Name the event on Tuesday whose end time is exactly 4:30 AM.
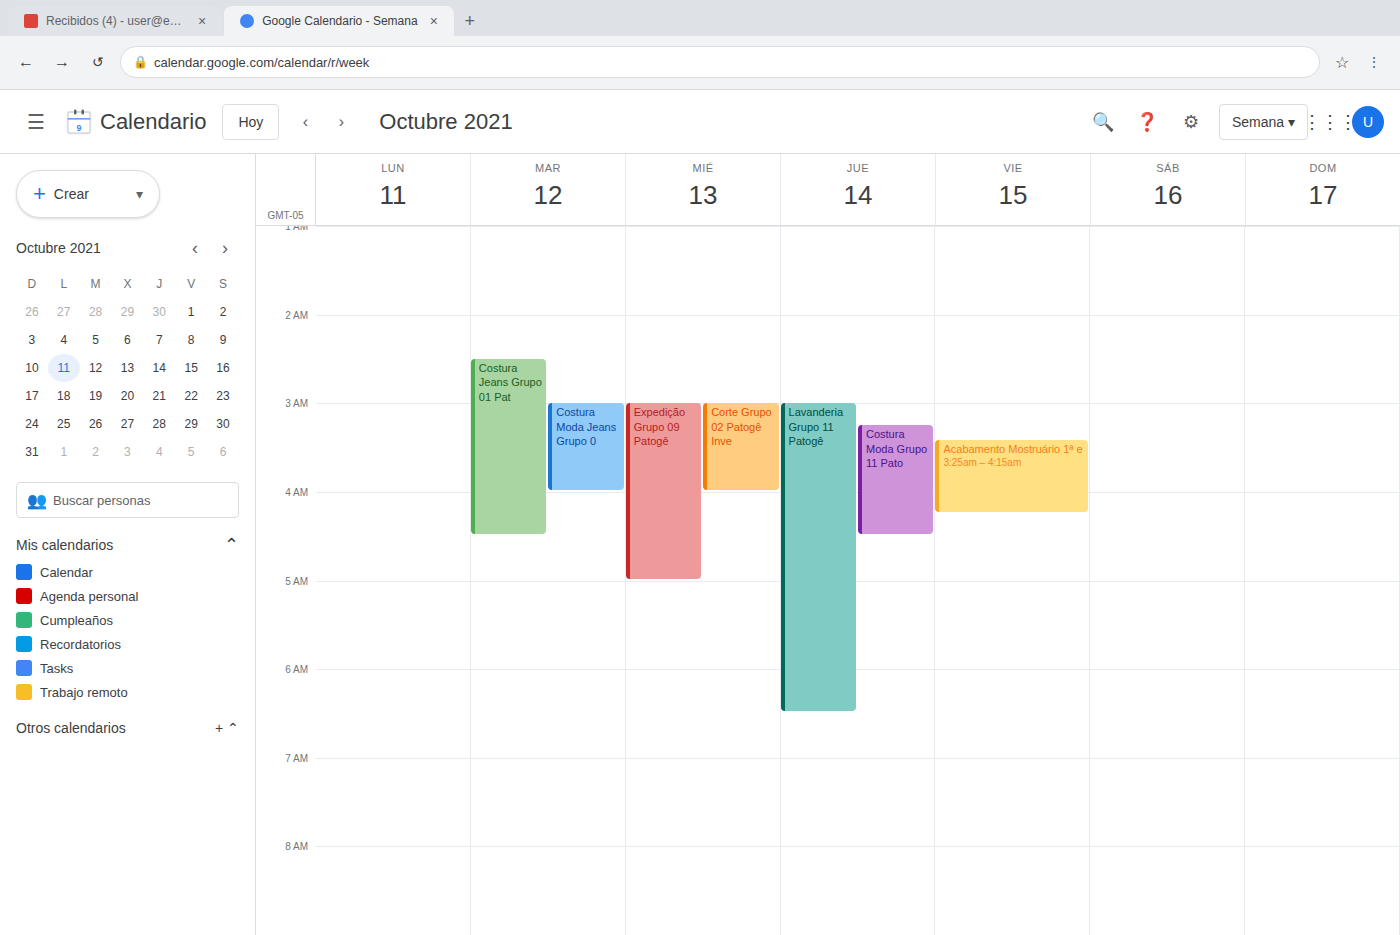
"Costura Jeans Grupo 01 Pat"